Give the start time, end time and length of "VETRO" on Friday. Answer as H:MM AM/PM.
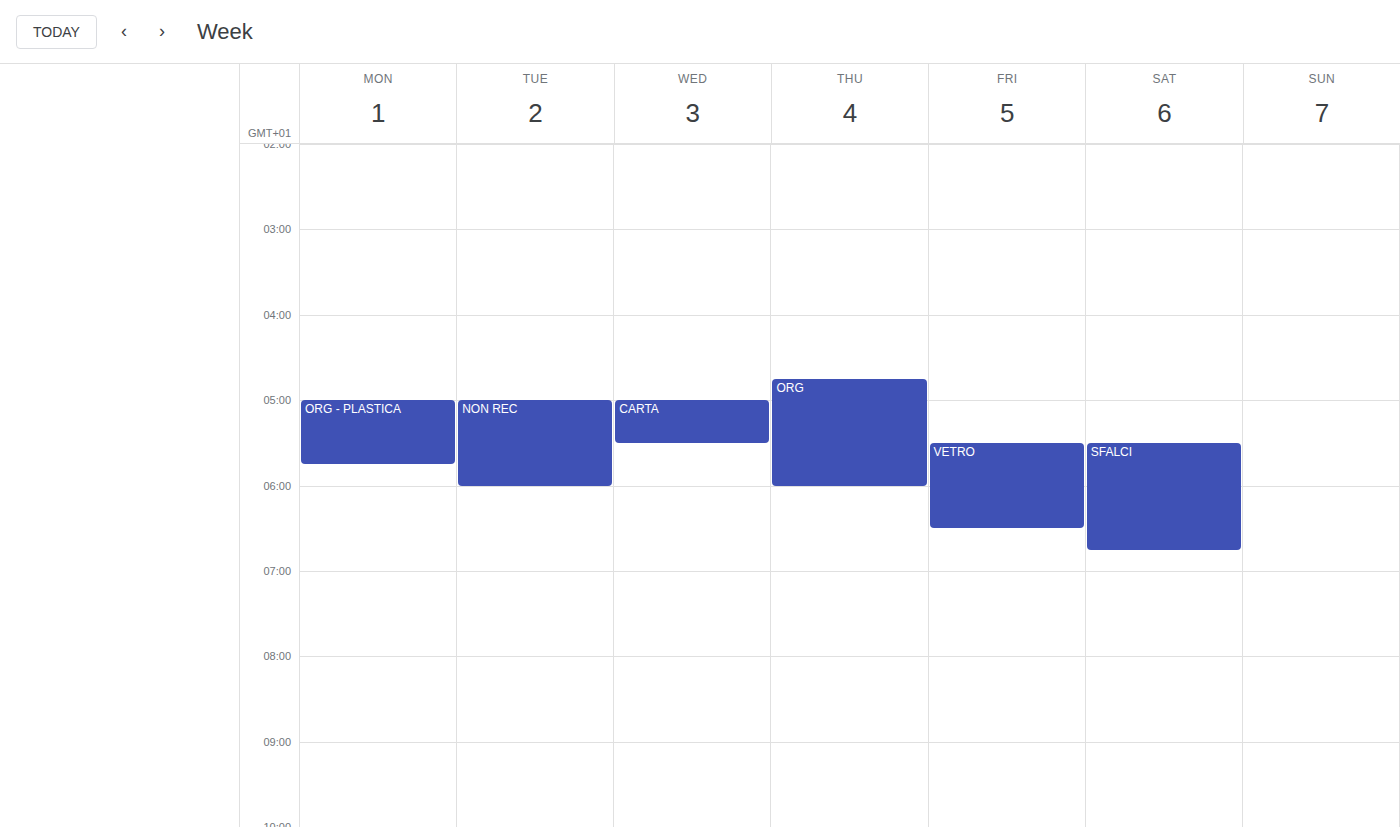
5:30 AM to 6:30 AM, 1 hour